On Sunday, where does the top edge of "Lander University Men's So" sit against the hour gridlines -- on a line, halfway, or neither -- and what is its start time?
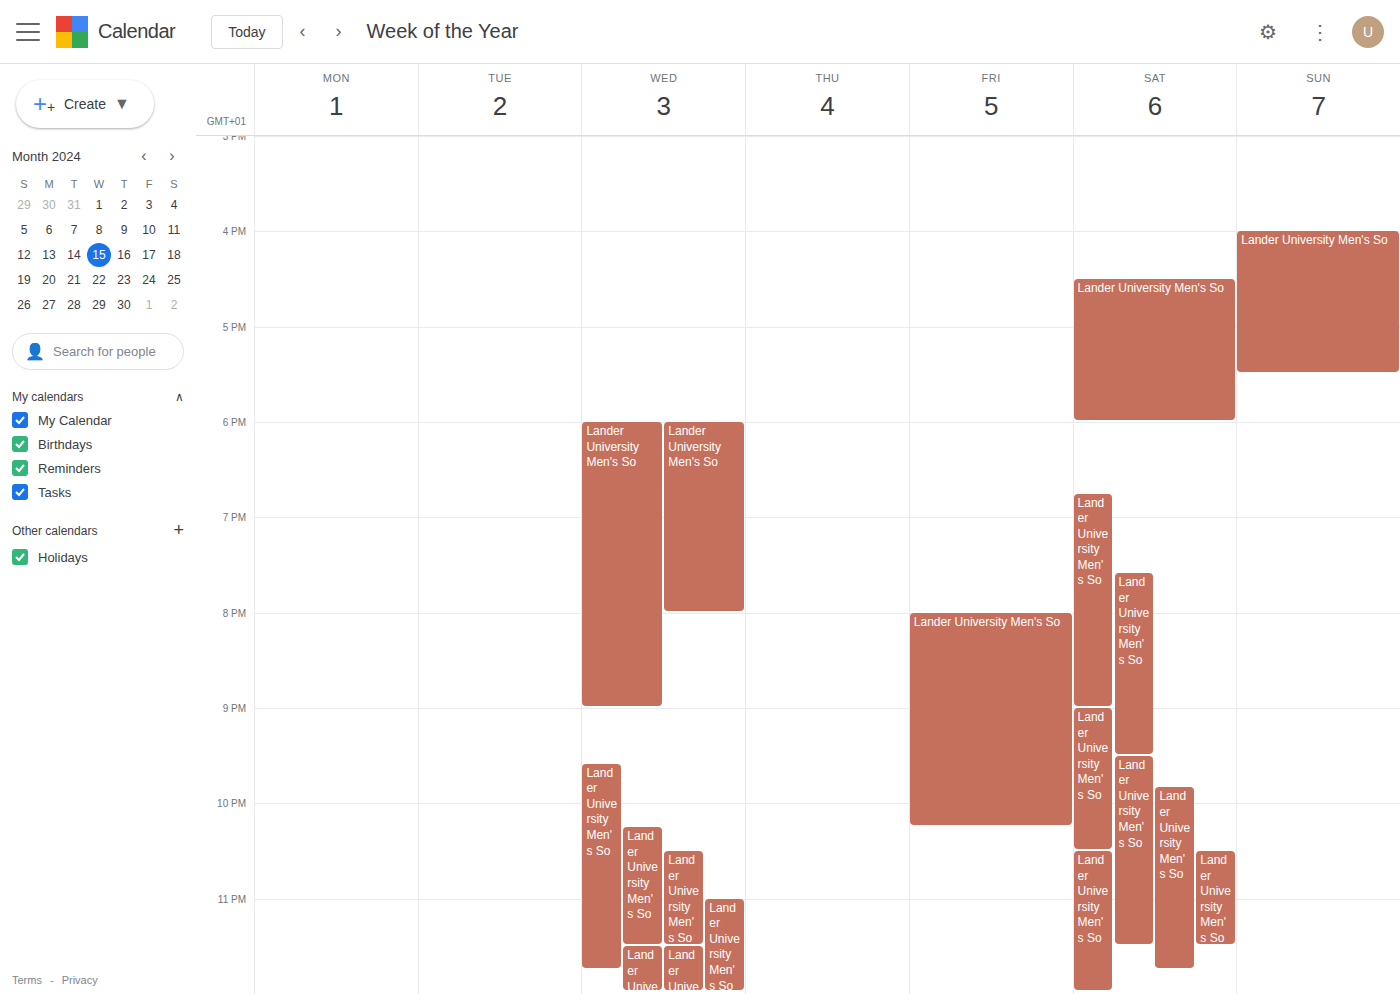
4:00 PM -- exactly on the 4 PM line.